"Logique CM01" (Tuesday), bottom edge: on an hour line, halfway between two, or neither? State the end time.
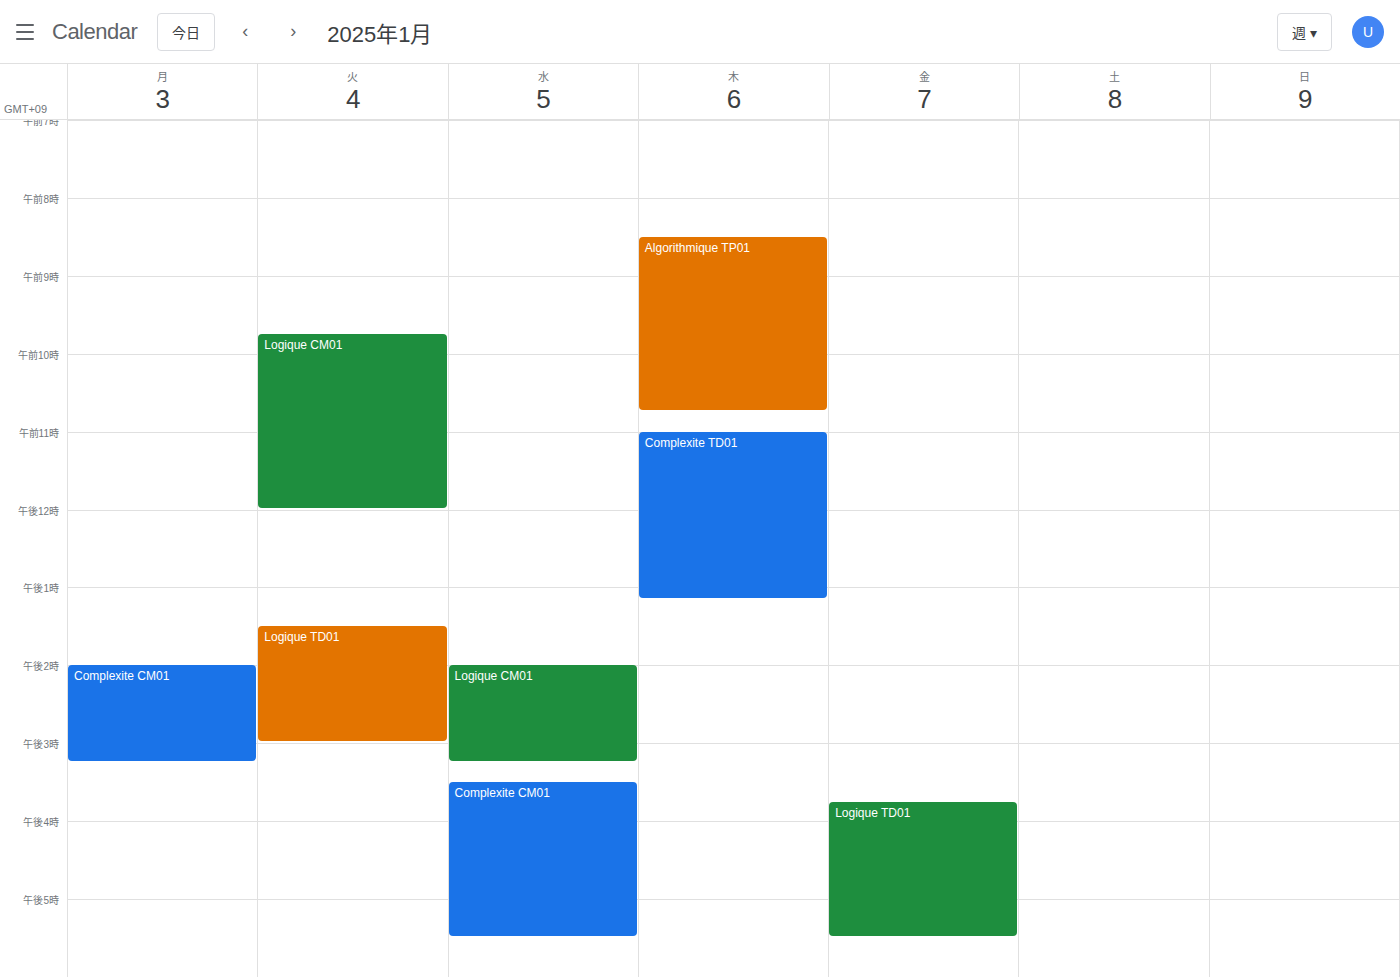
12:00 PM -- exactly on the 12 PM line.